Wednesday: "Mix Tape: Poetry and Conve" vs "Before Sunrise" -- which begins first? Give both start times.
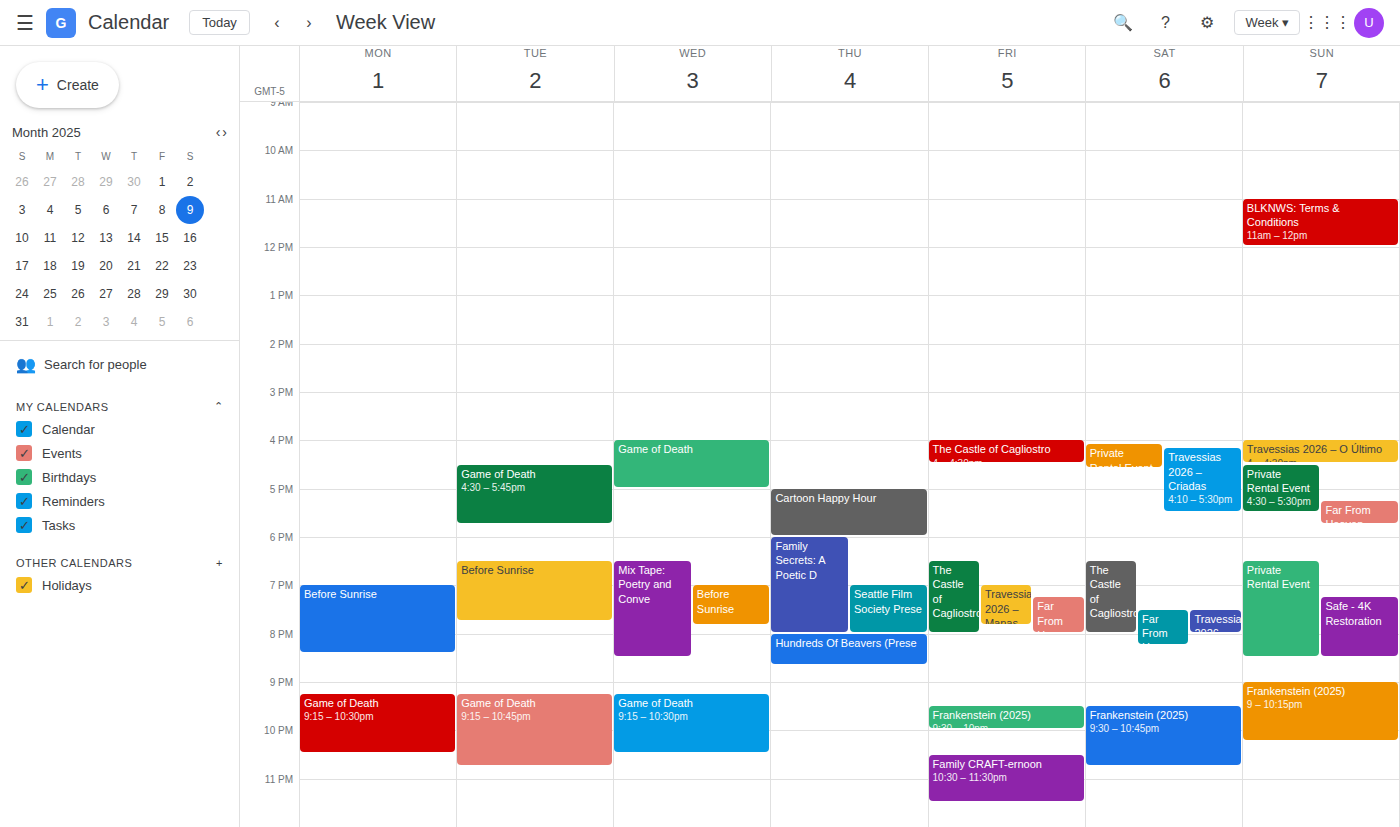
"Mix Tape: Poetry and Conve" 6:30 PM; "Before Sunrise" 7:00 PM.